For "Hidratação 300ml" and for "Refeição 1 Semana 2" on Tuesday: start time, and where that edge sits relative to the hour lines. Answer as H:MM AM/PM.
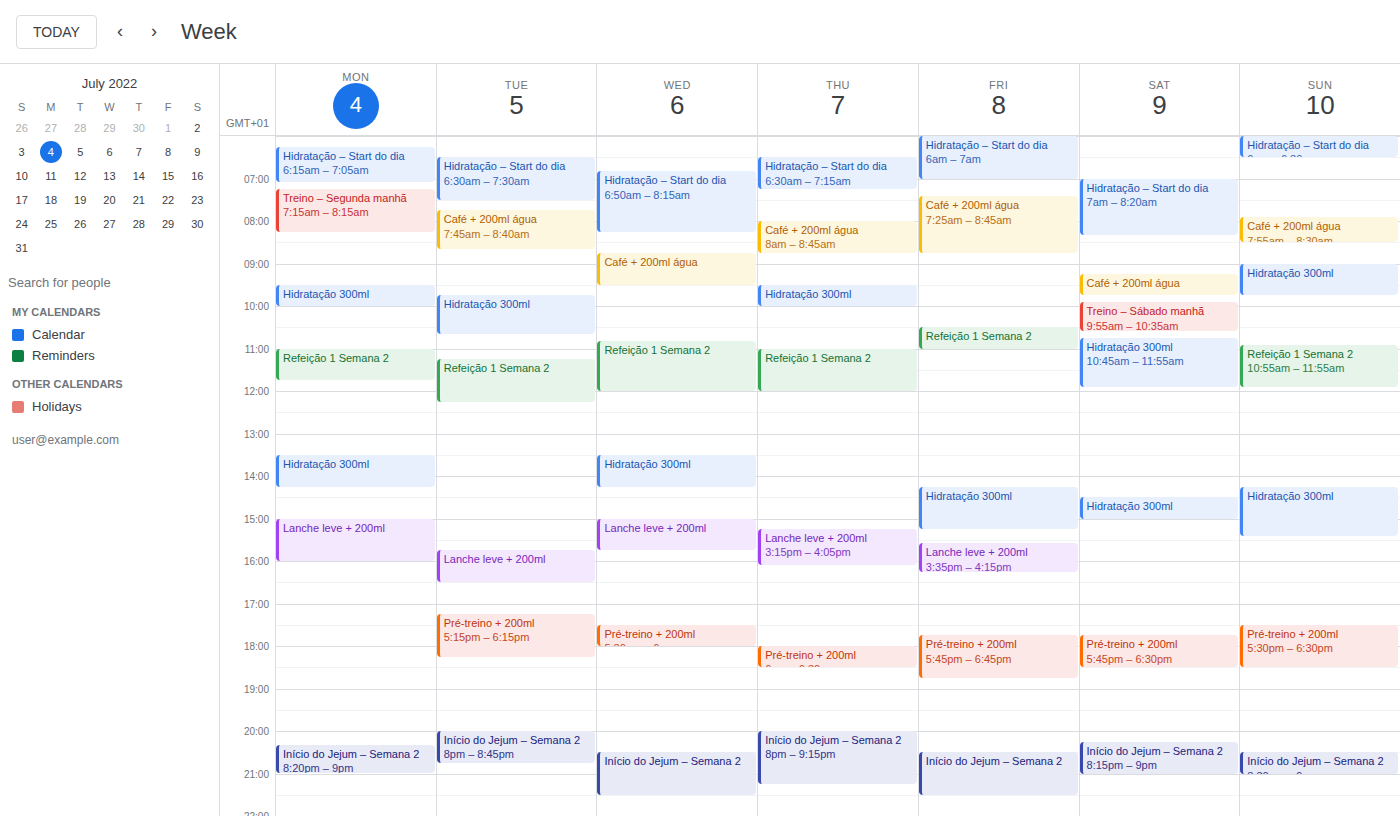
"Hidratação 300ml": 9:45 AM, neither: three quarters of the way from the 9 AM line to the 10 AM line. "Refeição 1 Semana 2": 11:15 AM, neither: a quarter of the way from the 11 AM line to the 12 PM line.